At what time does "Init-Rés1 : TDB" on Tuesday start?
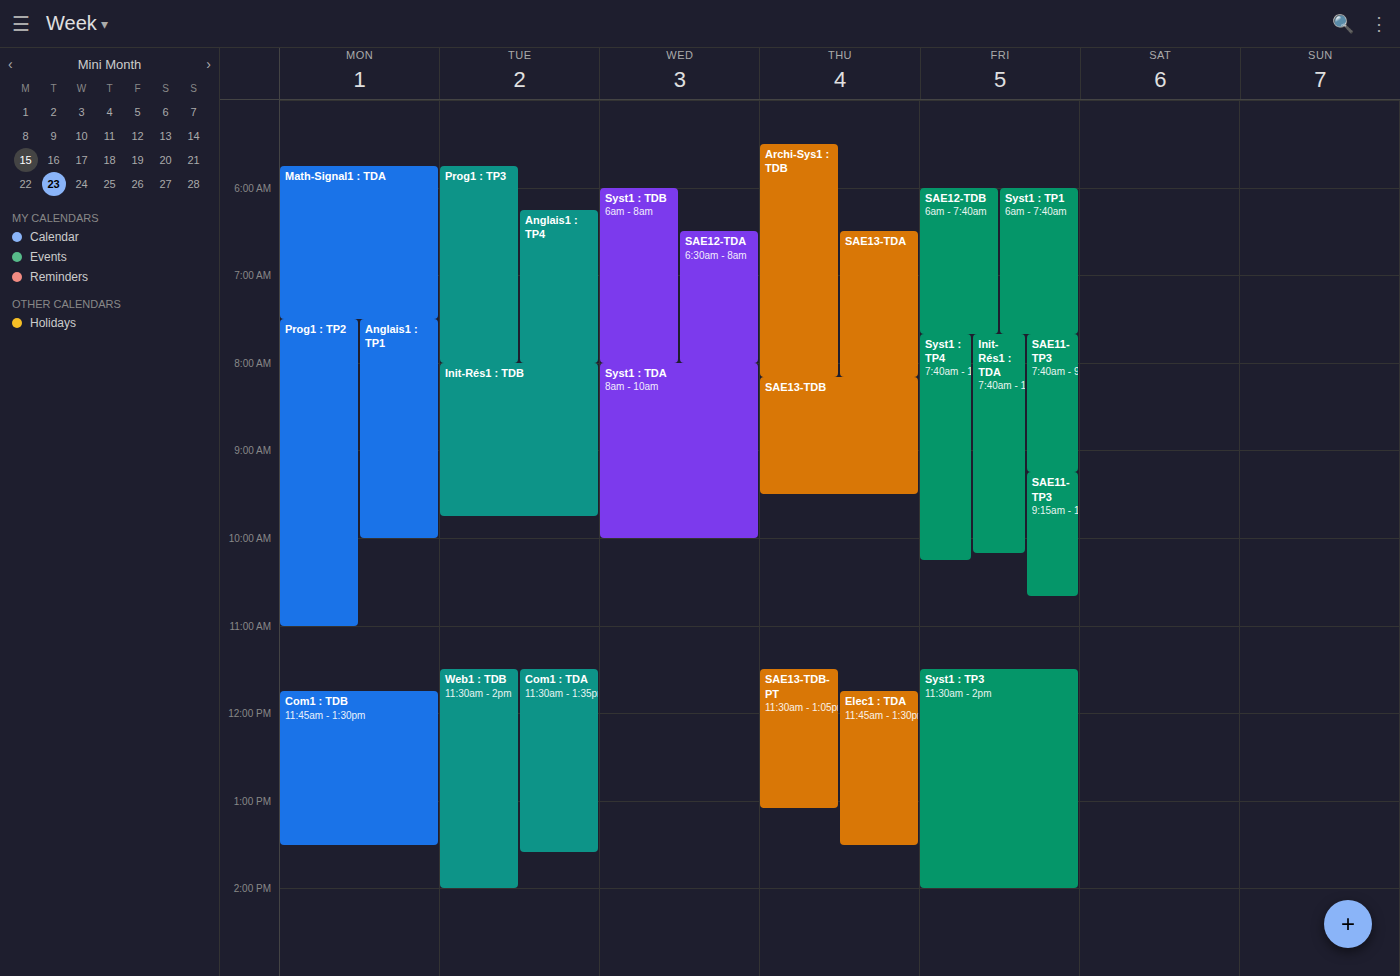
8:00 AM